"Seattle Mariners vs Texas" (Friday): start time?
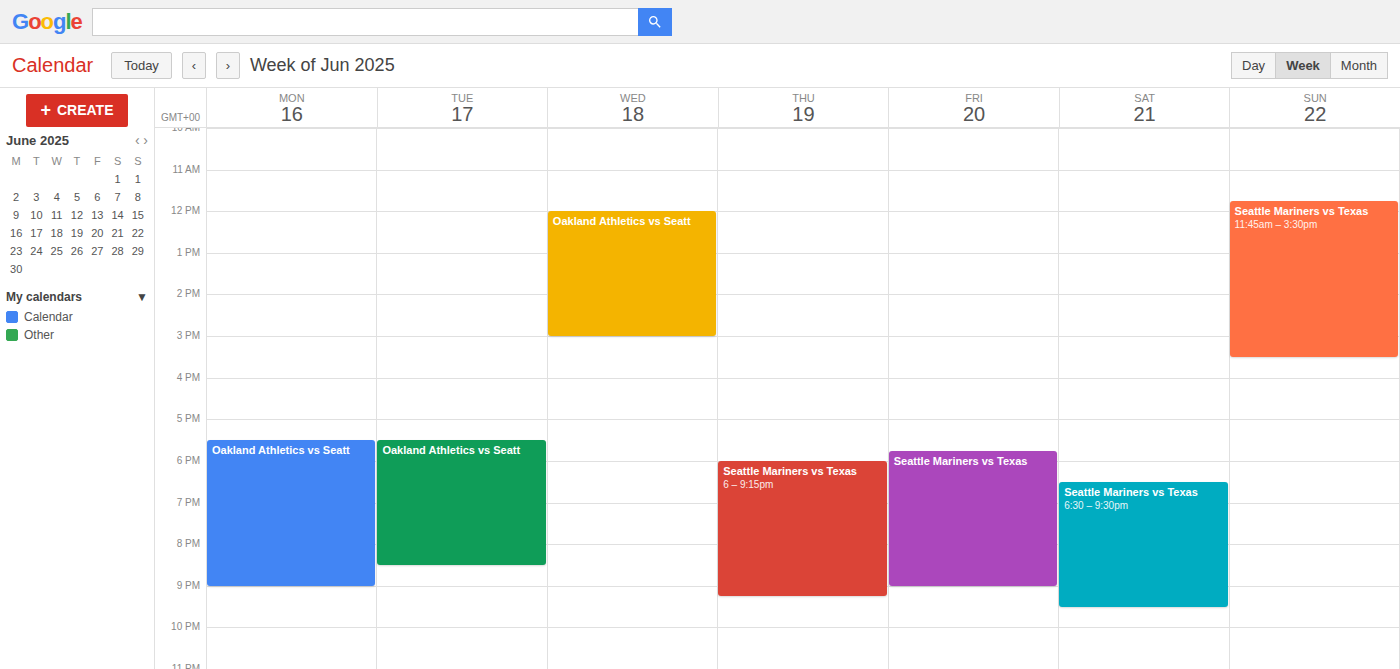
5:45 PM